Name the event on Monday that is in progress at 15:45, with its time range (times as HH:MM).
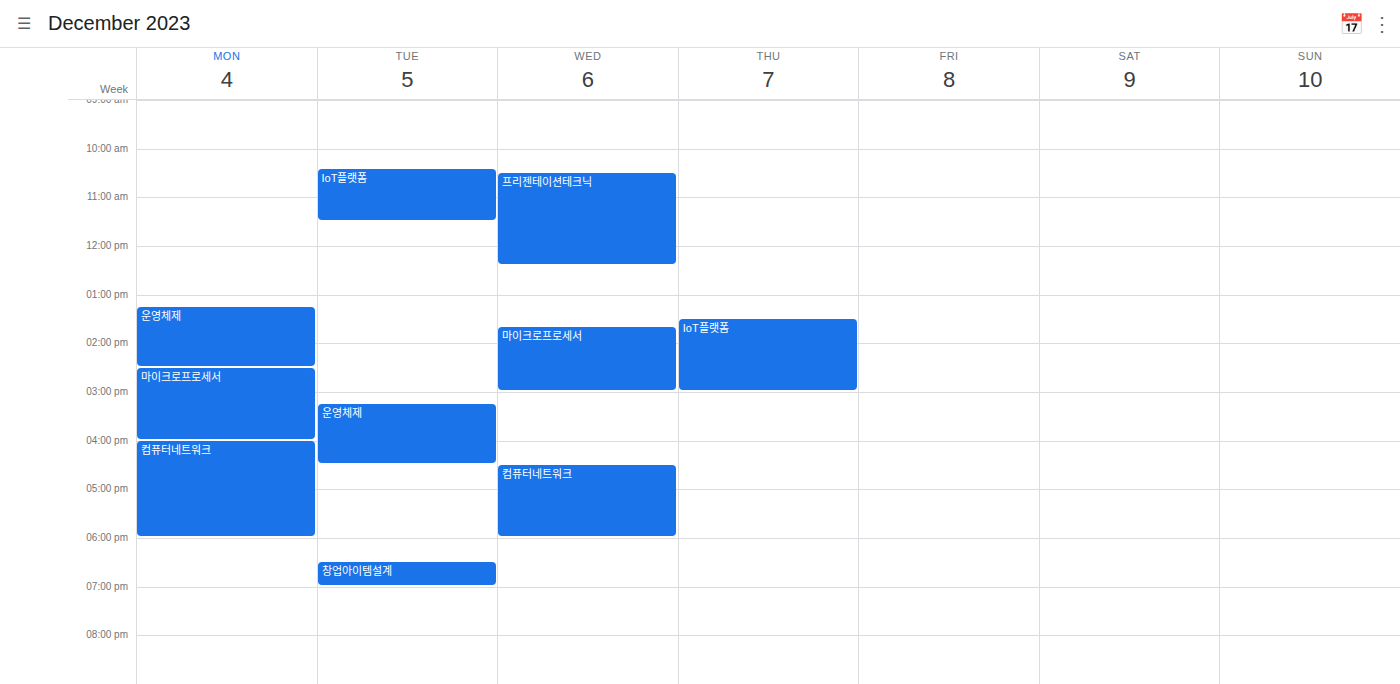
"마이크로프로세서", 14:30 to 16:00